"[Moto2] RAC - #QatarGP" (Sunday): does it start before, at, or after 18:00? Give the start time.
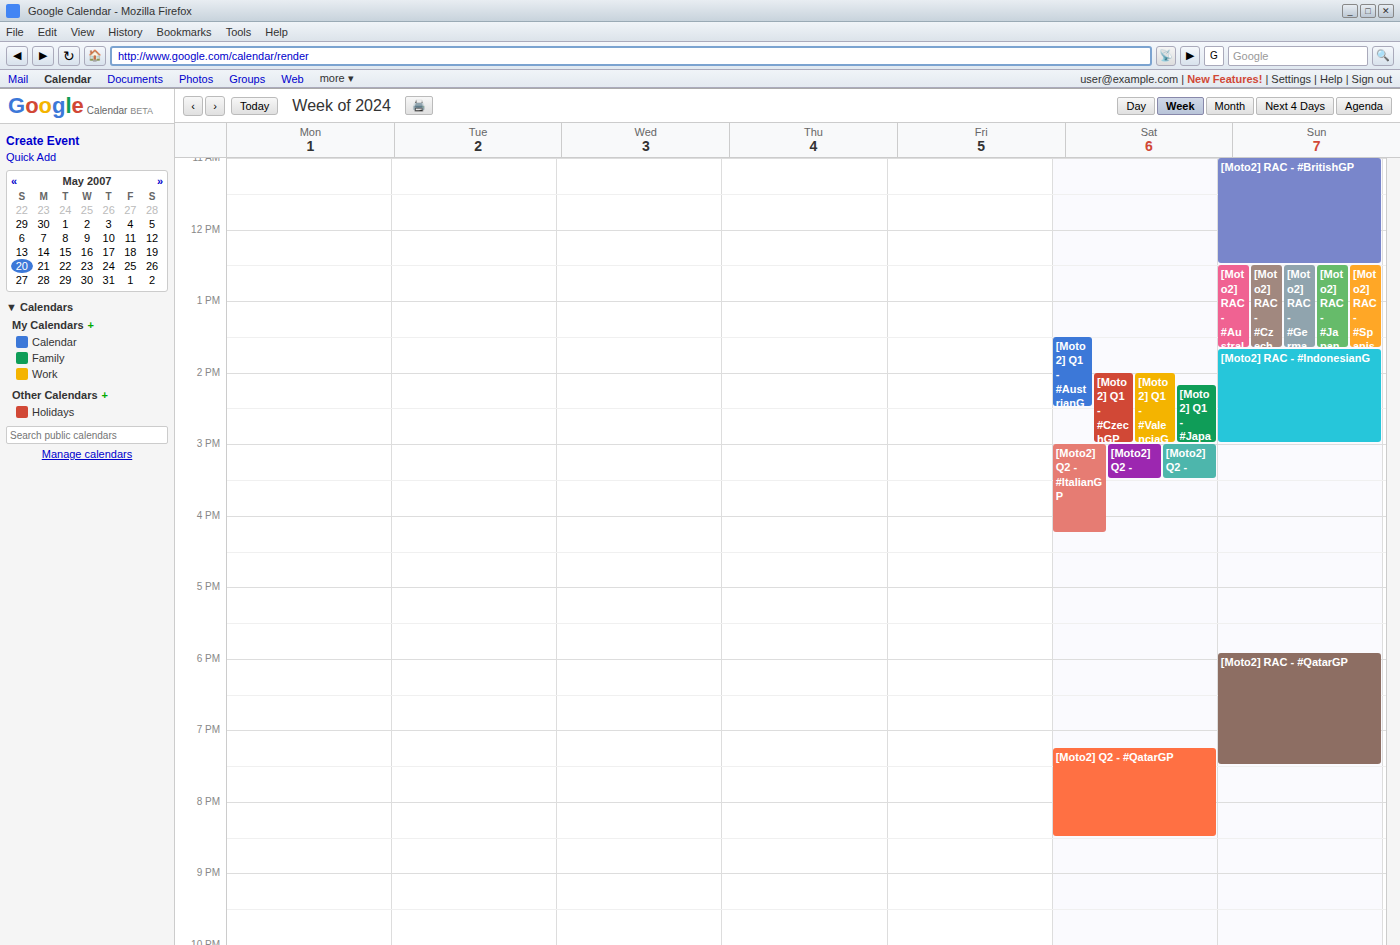
17:55 -- before 18:00, 5 minutes above the 18:00 line.